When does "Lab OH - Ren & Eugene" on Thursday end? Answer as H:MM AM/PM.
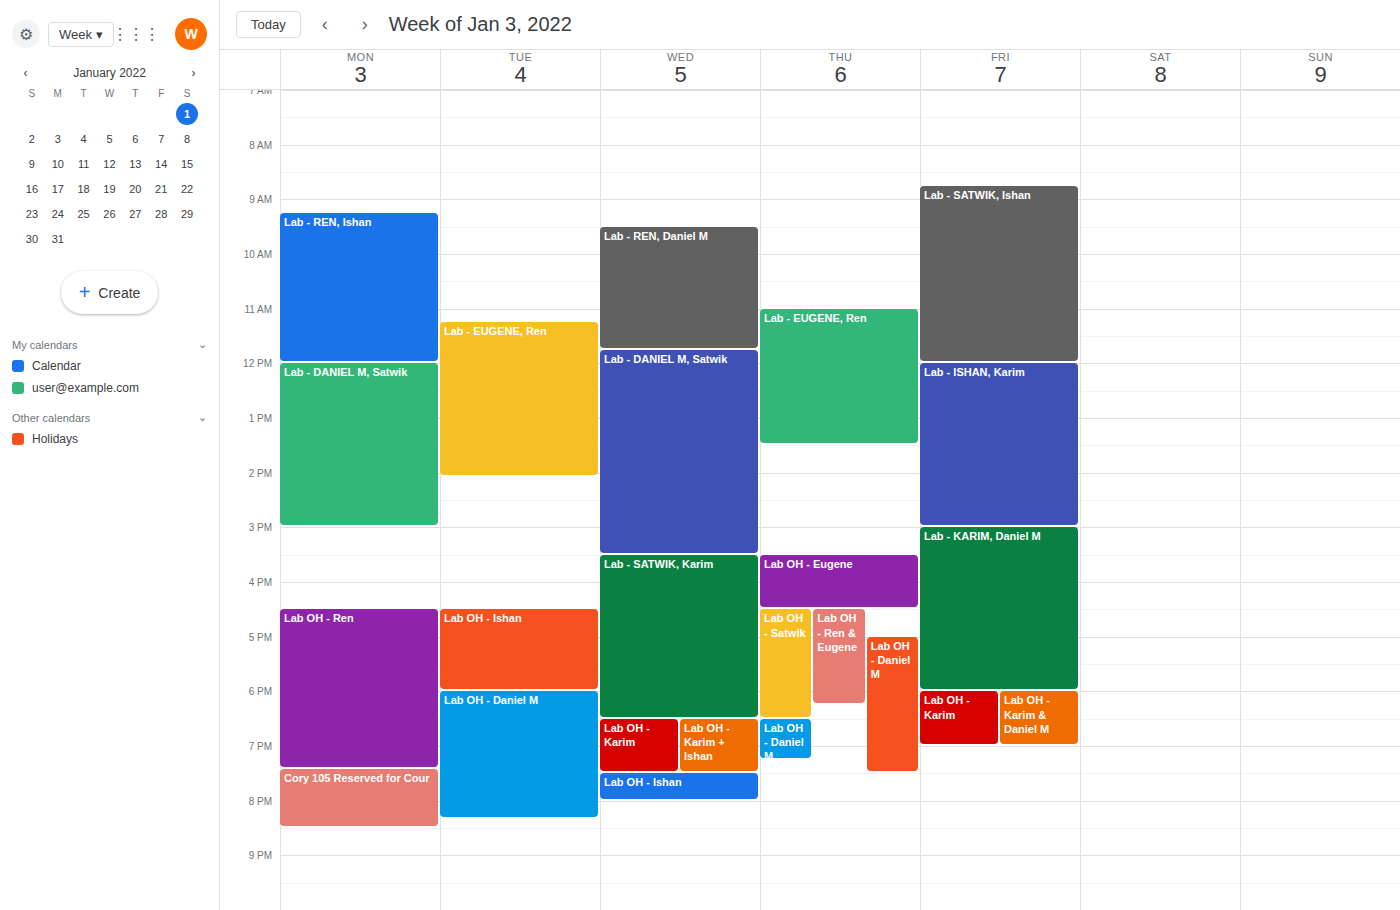
6:15 PM